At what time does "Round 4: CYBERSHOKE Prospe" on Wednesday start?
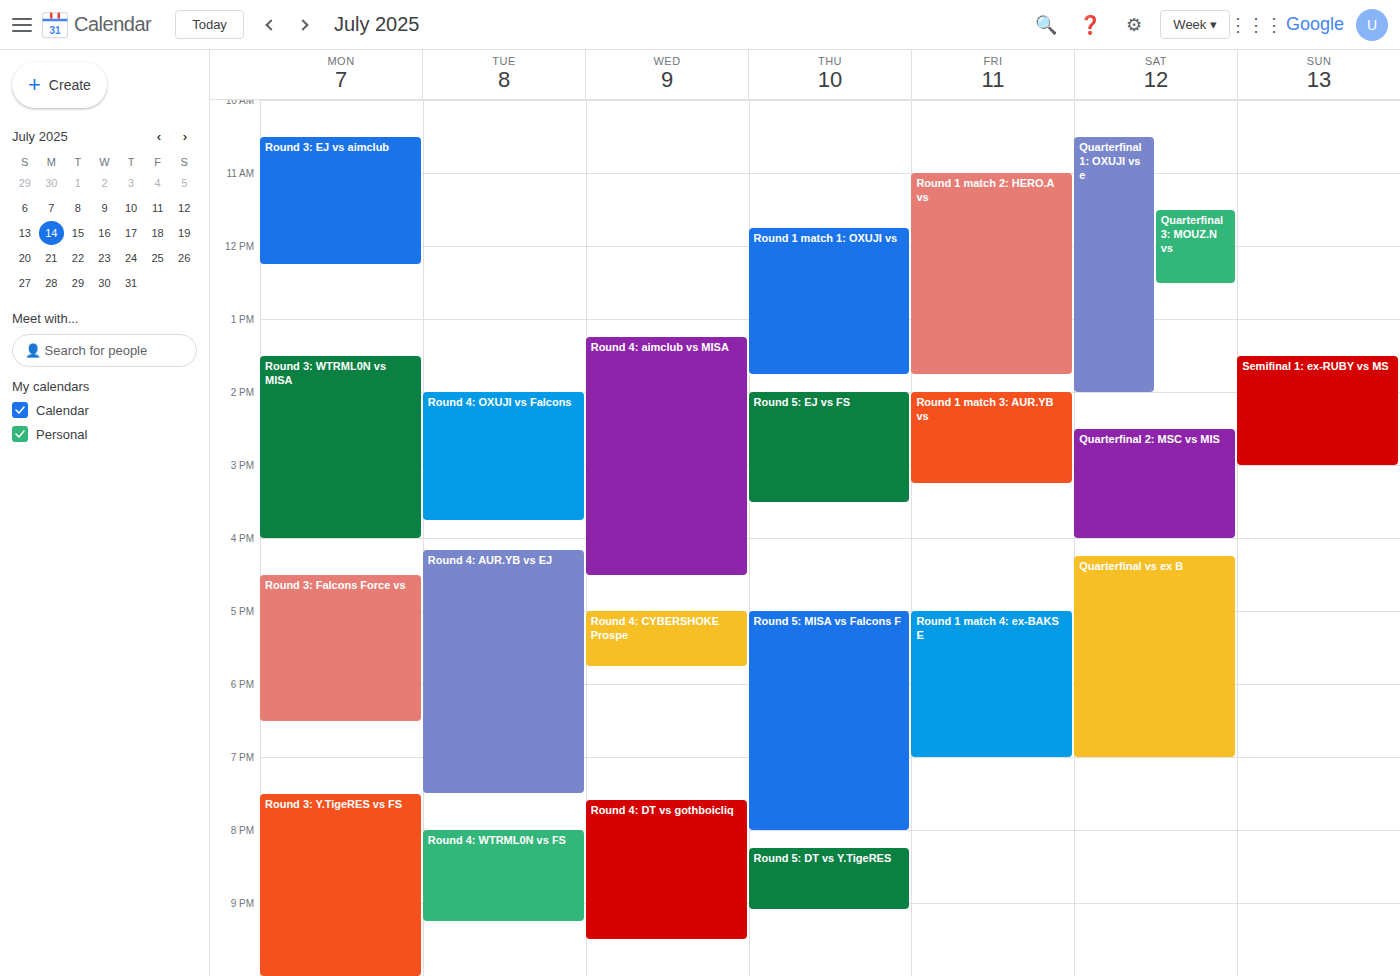
5:00 PM